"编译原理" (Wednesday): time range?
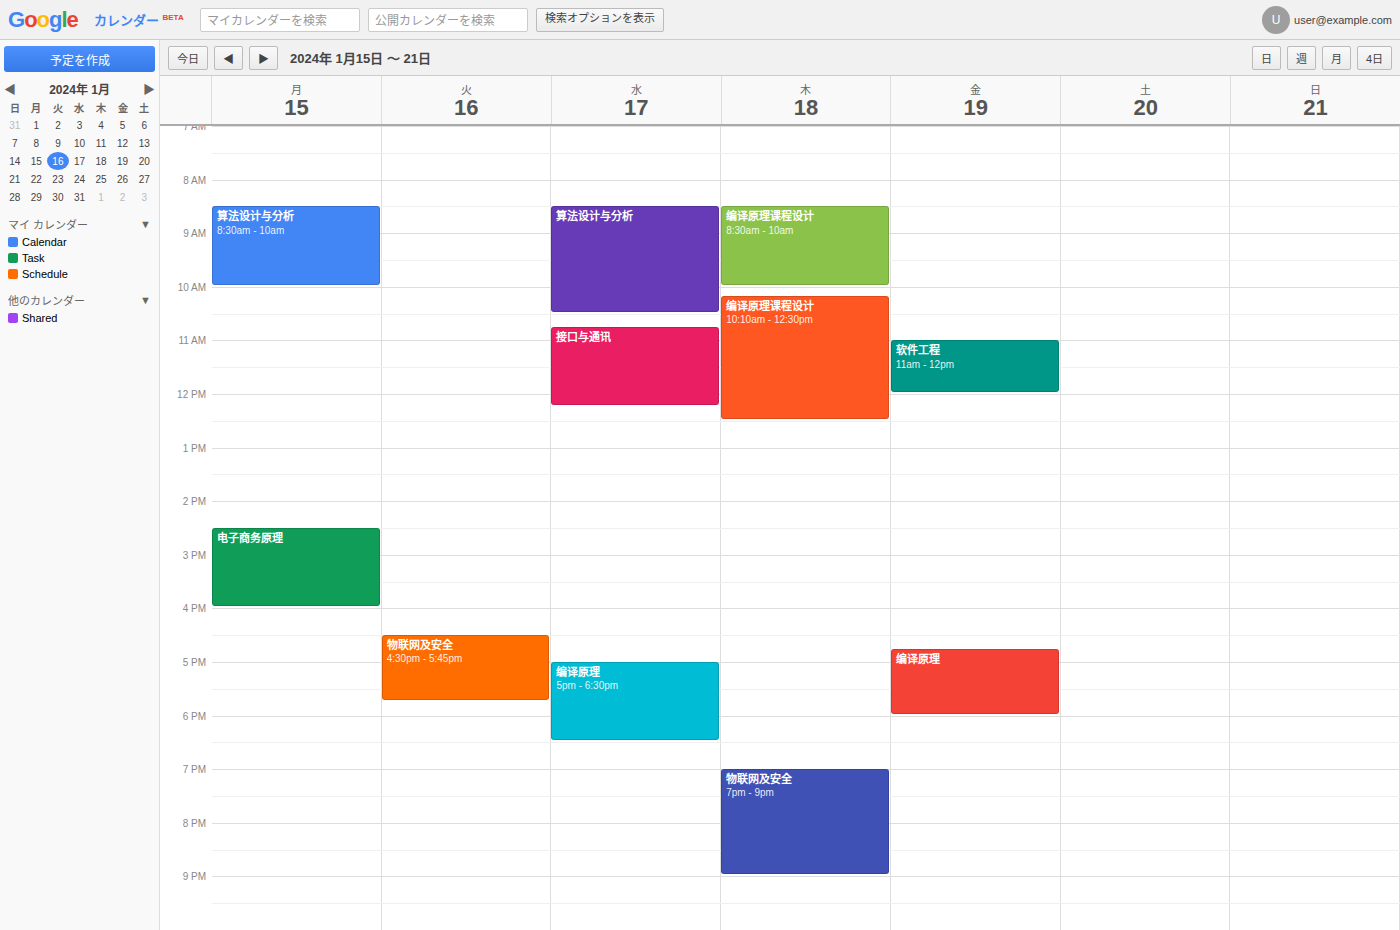
5:00 PM to 6:30 PM